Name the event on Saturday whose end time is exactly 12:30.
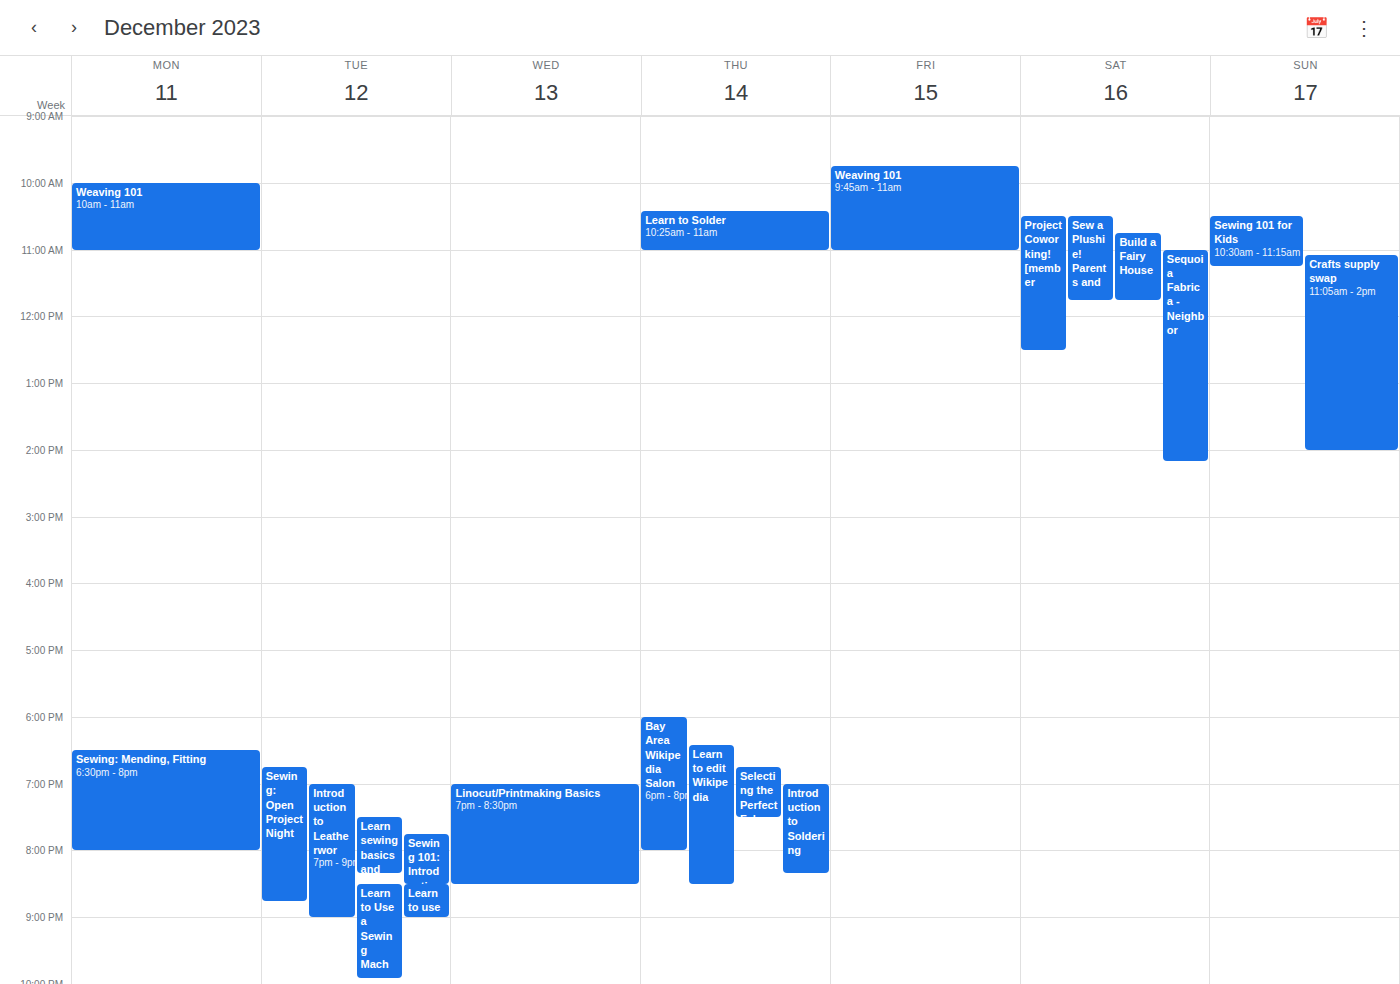
"Project Coworking! [member"